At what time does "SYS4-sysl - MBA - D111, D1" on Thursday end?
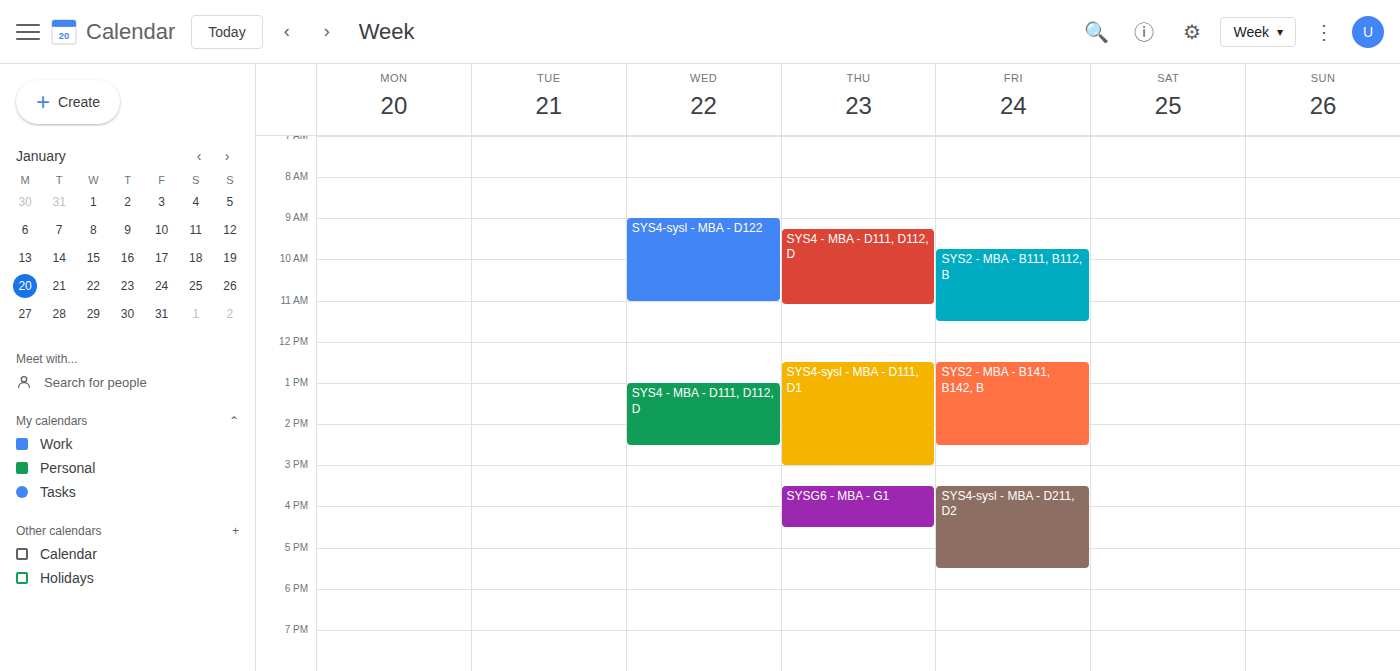
3:00 PM